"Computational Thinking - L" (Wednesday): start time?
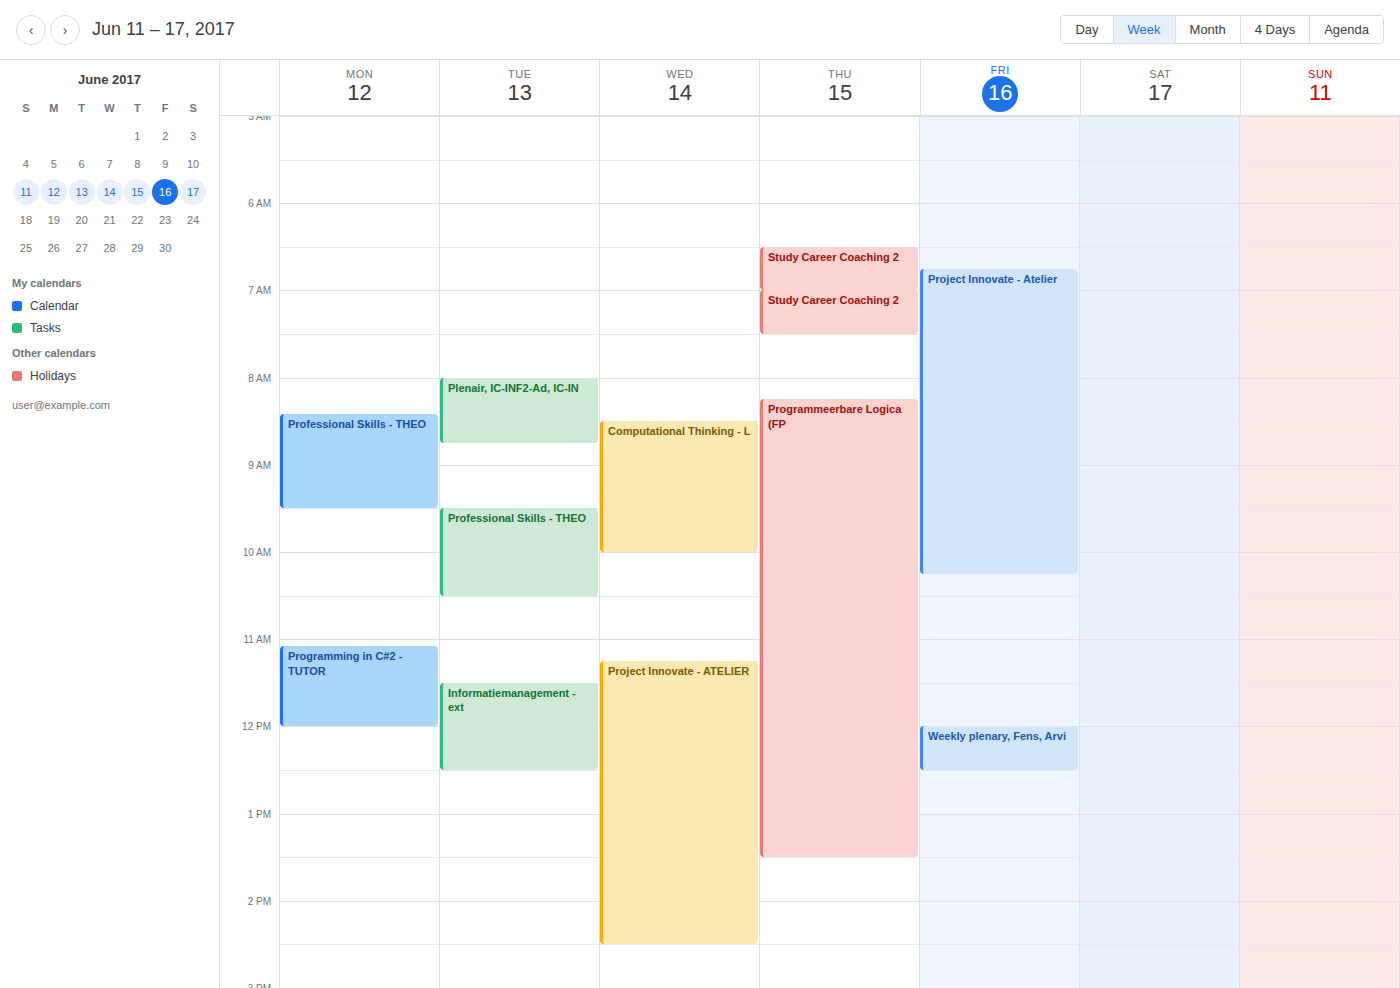
8:30 AM